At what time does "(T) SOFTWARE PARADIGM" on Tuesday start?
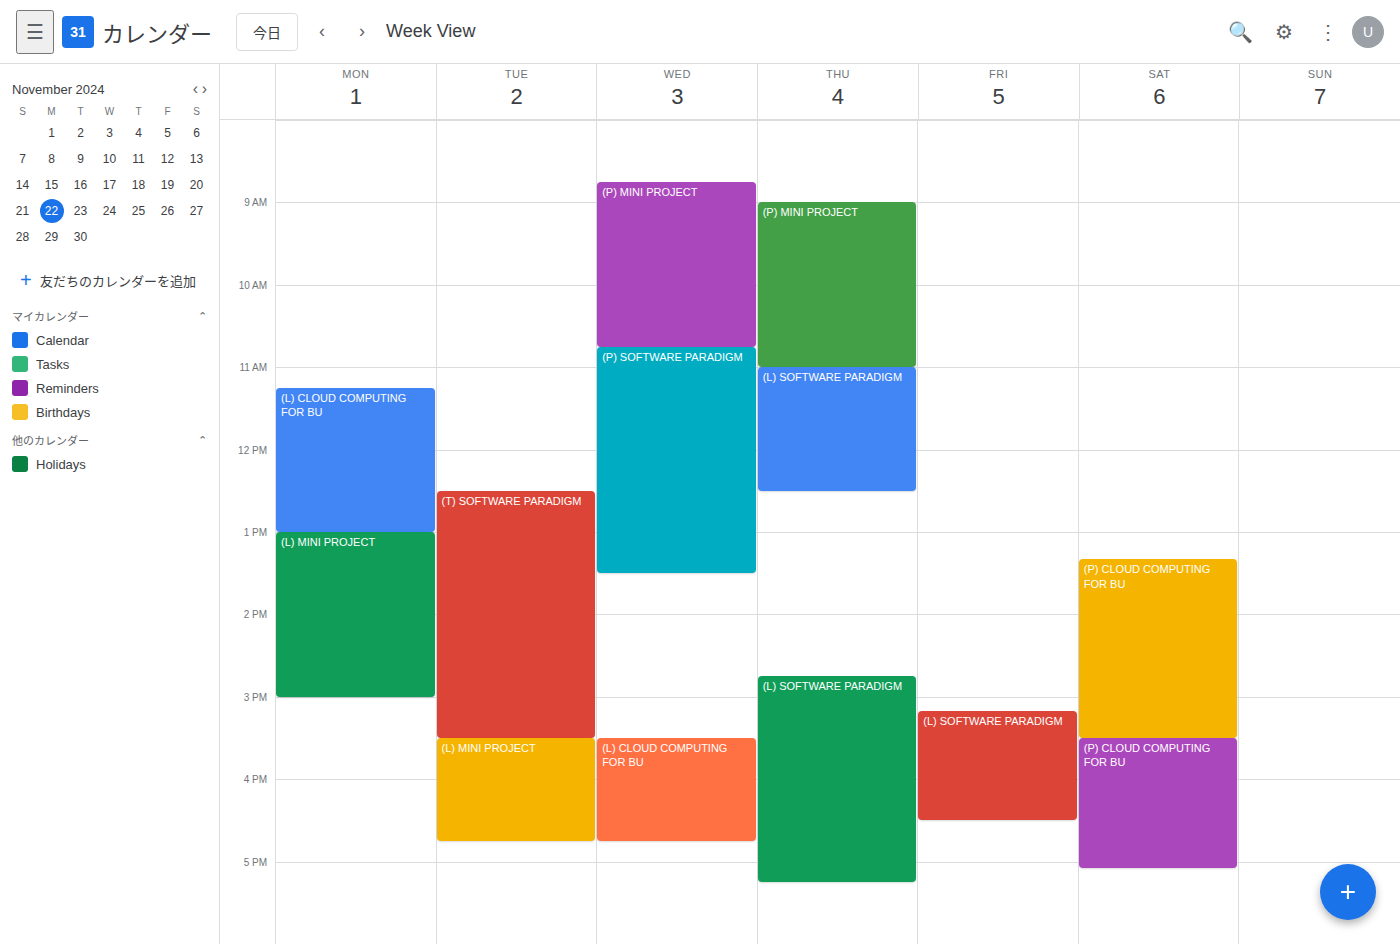
12:30 PM